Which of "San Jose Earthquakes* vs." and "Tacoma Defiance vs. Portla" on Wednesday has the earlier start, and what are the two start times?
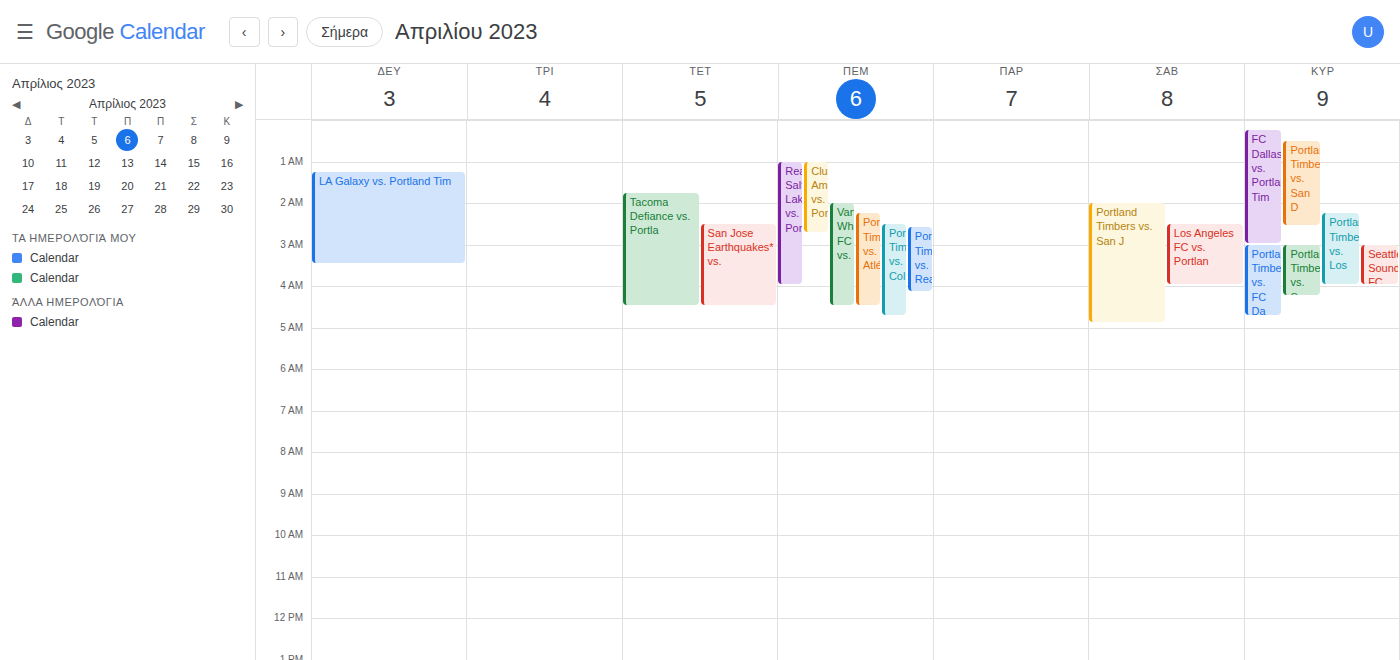
"Tacoma Defiance vs. Portla" 1:45 AM; "San Jose Earthquakes* vs." 2:30 AM.